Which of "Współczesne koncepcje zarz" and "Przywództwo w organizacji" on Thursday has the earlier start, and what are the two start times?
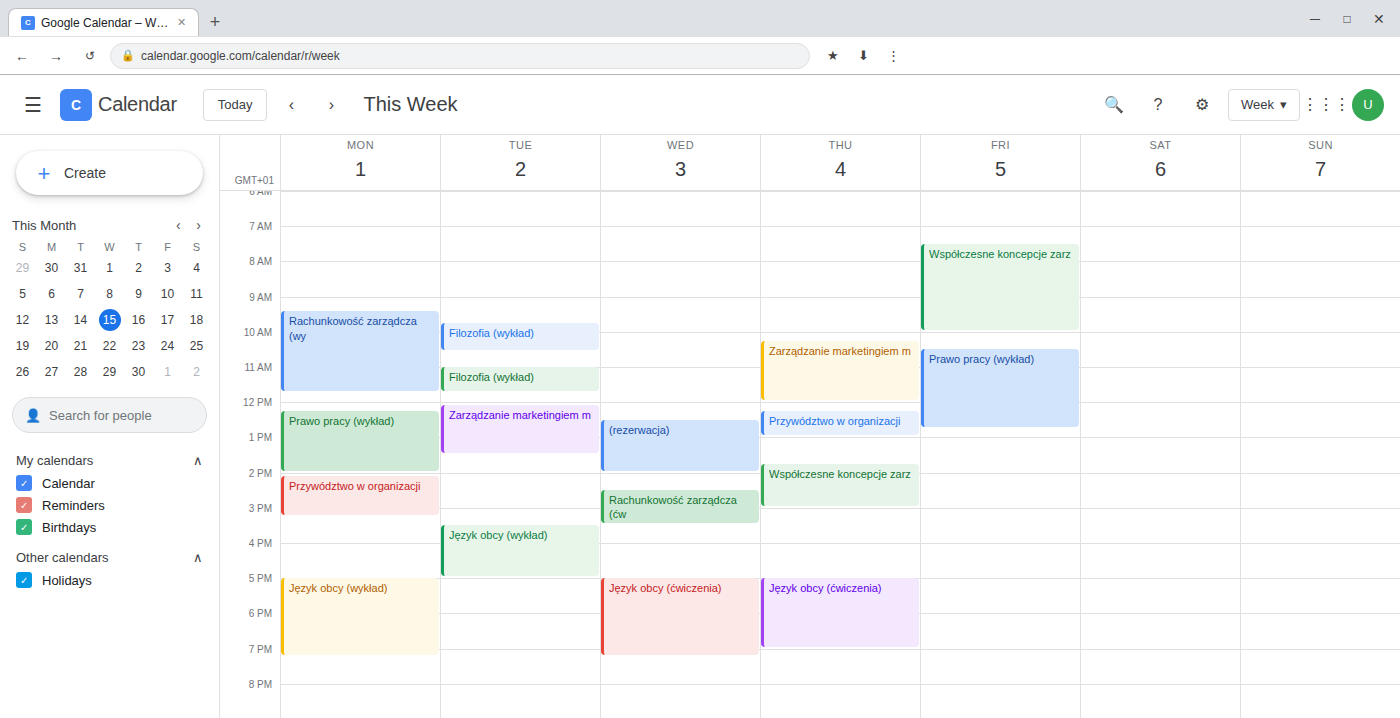
"Przywództwo w organizacji" 12:15 PM; "Współczesne koncepcje zarz" 1:45 PM.